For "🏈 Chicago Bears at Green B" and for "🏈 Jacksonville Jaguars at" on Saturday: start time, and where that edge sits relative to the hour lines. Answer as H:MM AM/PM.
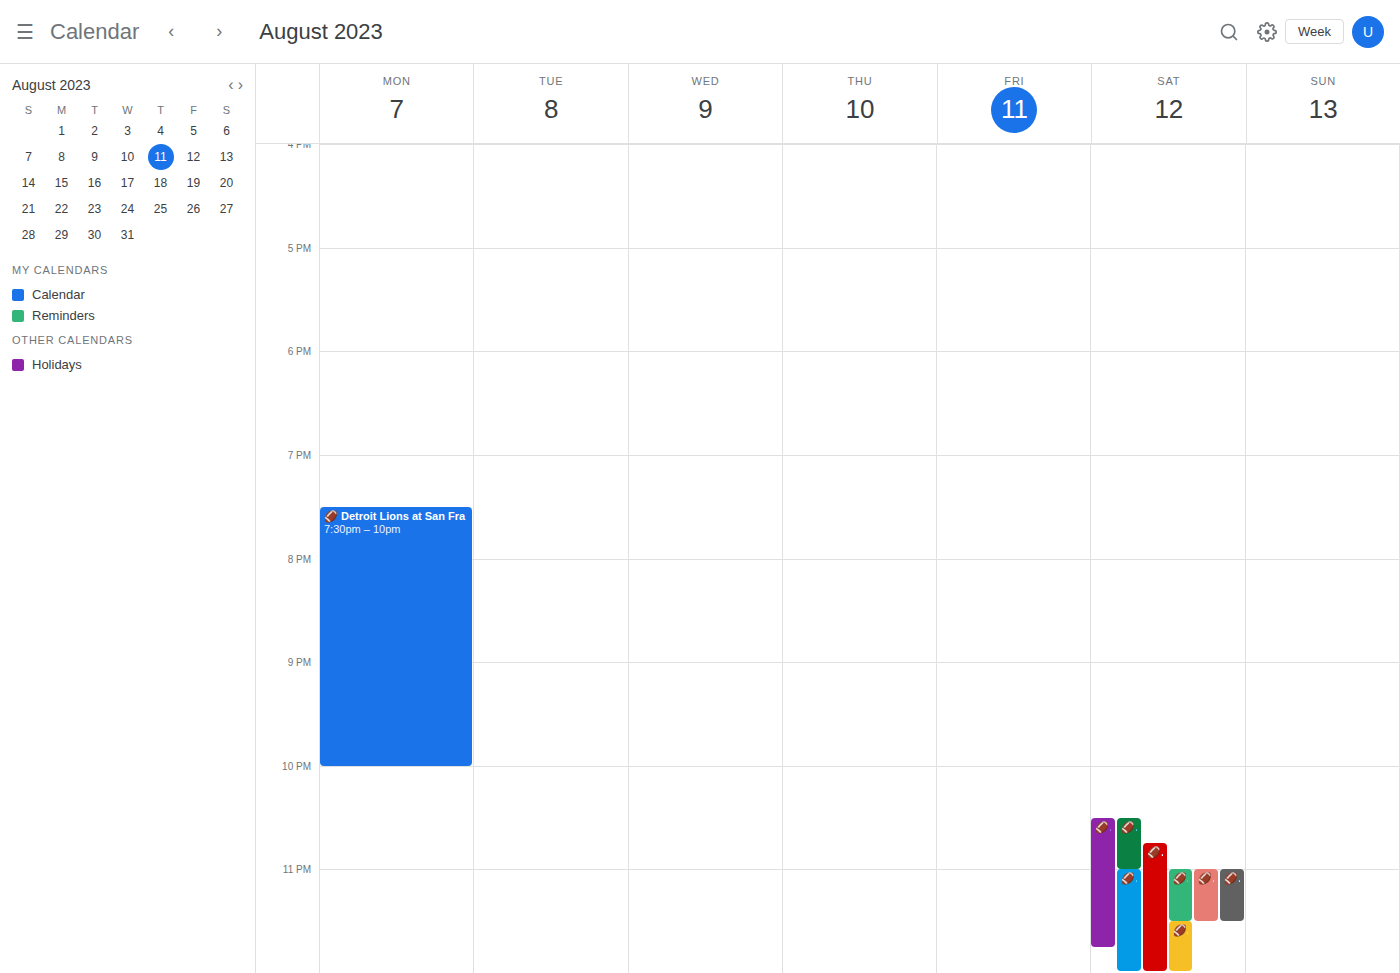
"🏈 Chicago Bears at Green B": 10:30 PM, halfway between the 10 PM and 11 PM lines. "🏈 Jacksonville Jaguars at": 11:30 PM, halfway between the 11 PM and 12 AM lines.